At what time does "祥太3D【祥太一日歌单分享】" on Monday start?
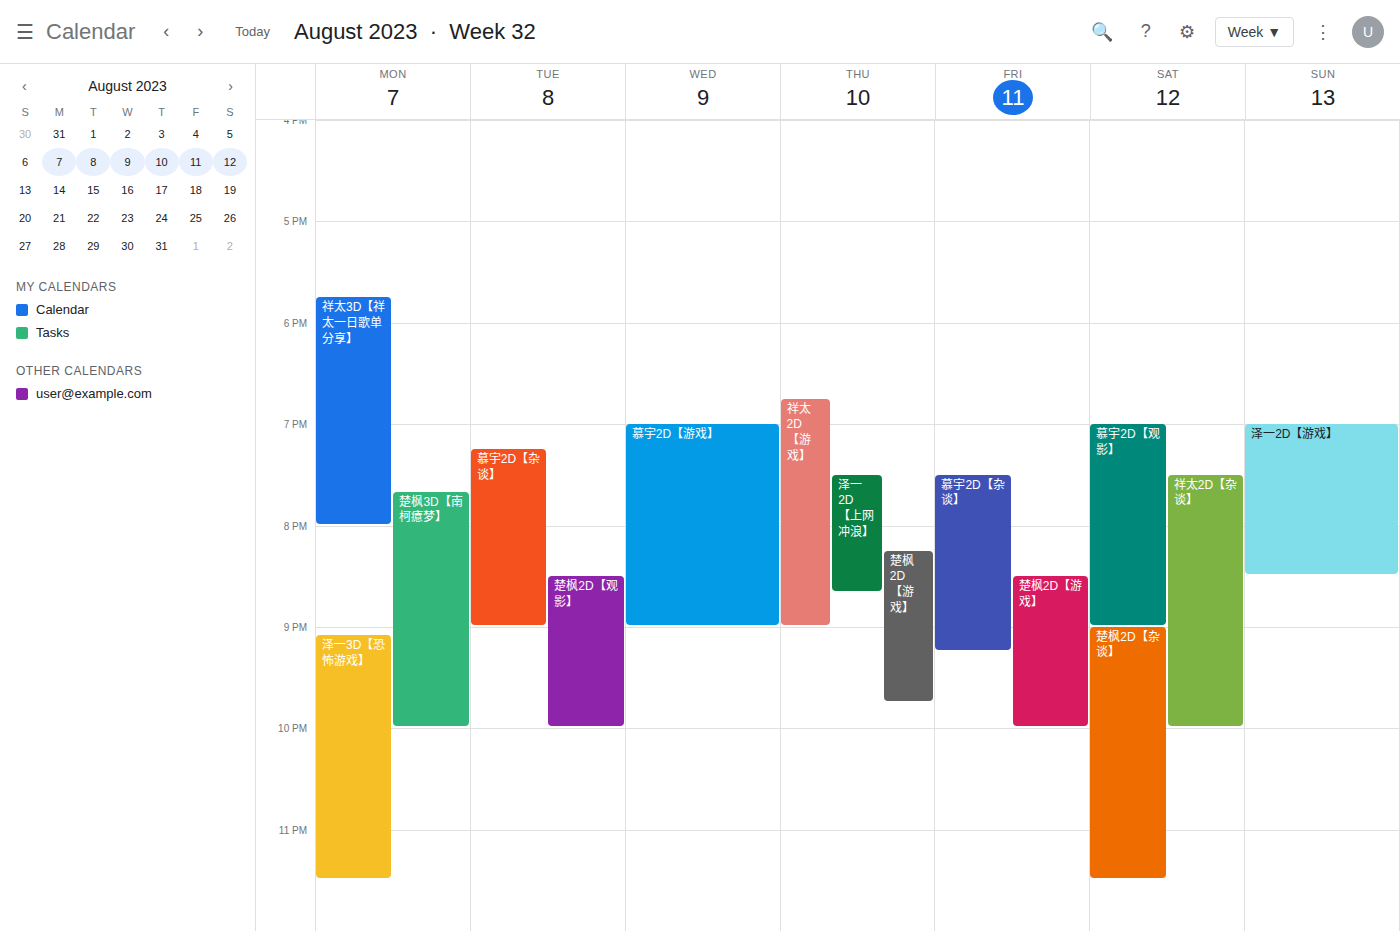
5:45 PM